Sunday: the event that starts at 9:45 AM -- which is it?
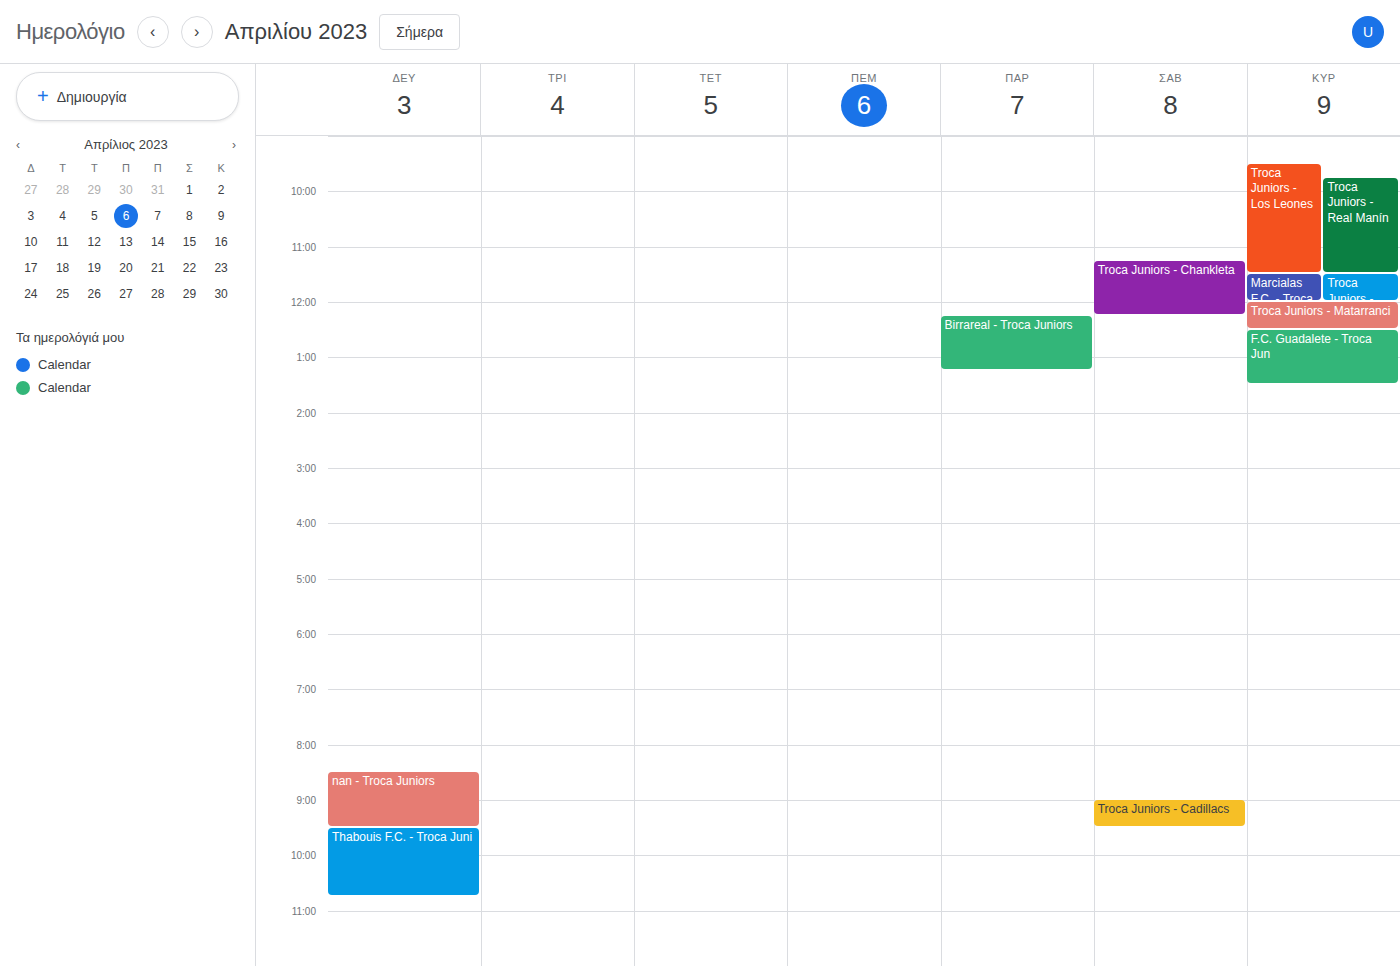
"Troca Juniors - Real Manín"